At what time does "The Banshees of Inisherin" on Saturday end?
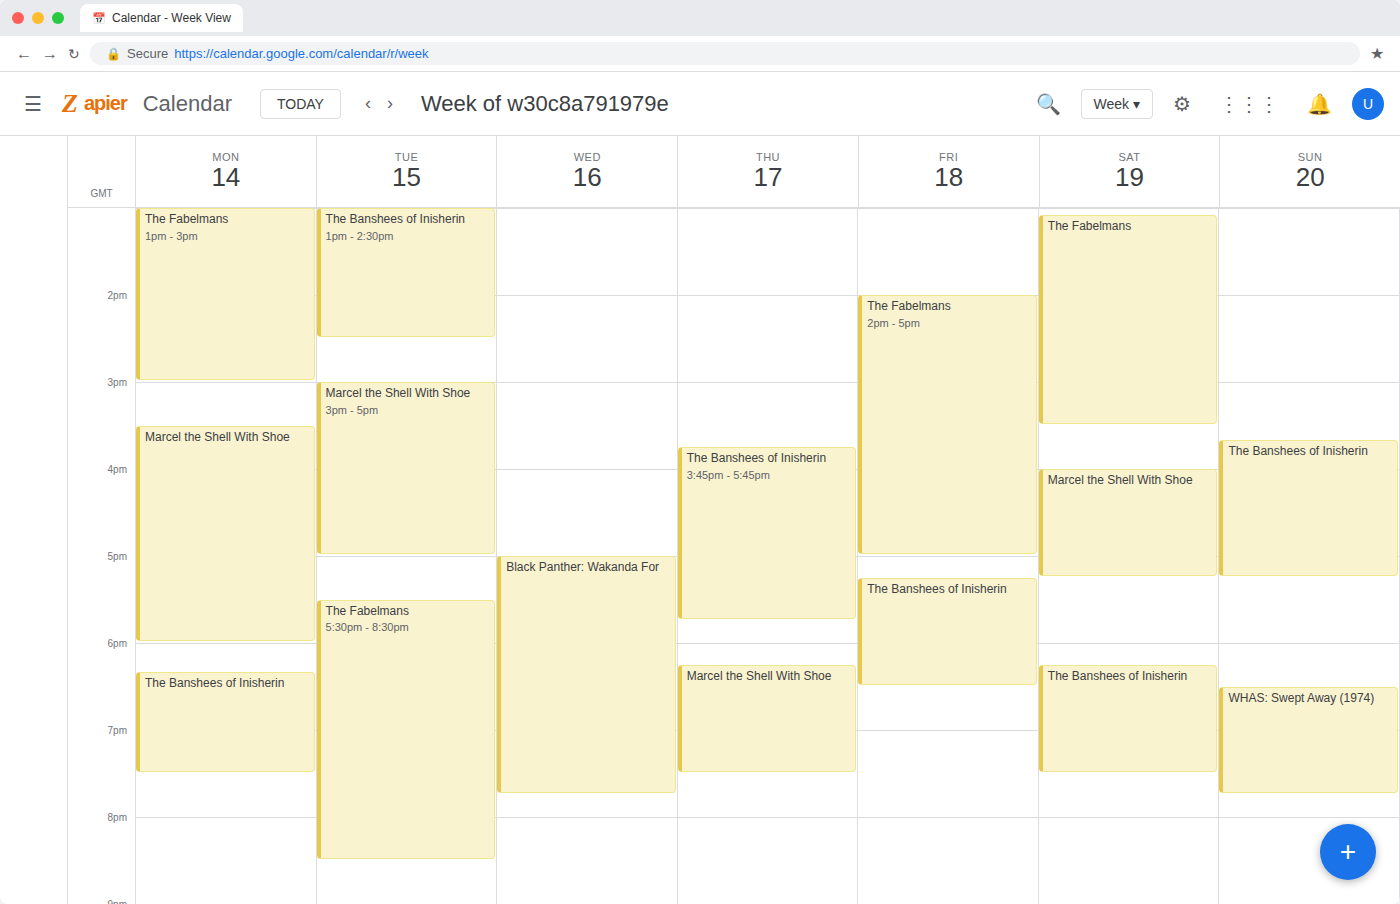
7:30 PM